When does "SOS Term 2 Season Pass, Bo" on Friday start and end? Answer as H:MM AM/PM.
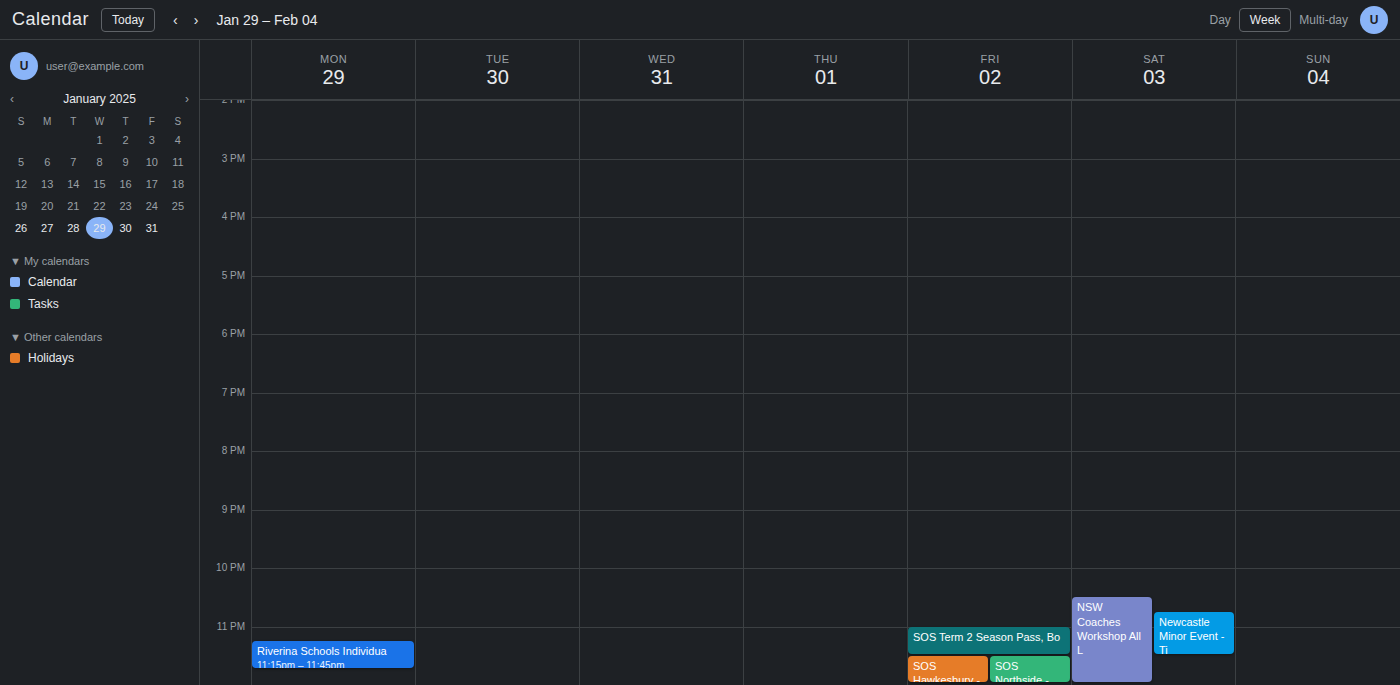
11:00 PM to 11:30 PM